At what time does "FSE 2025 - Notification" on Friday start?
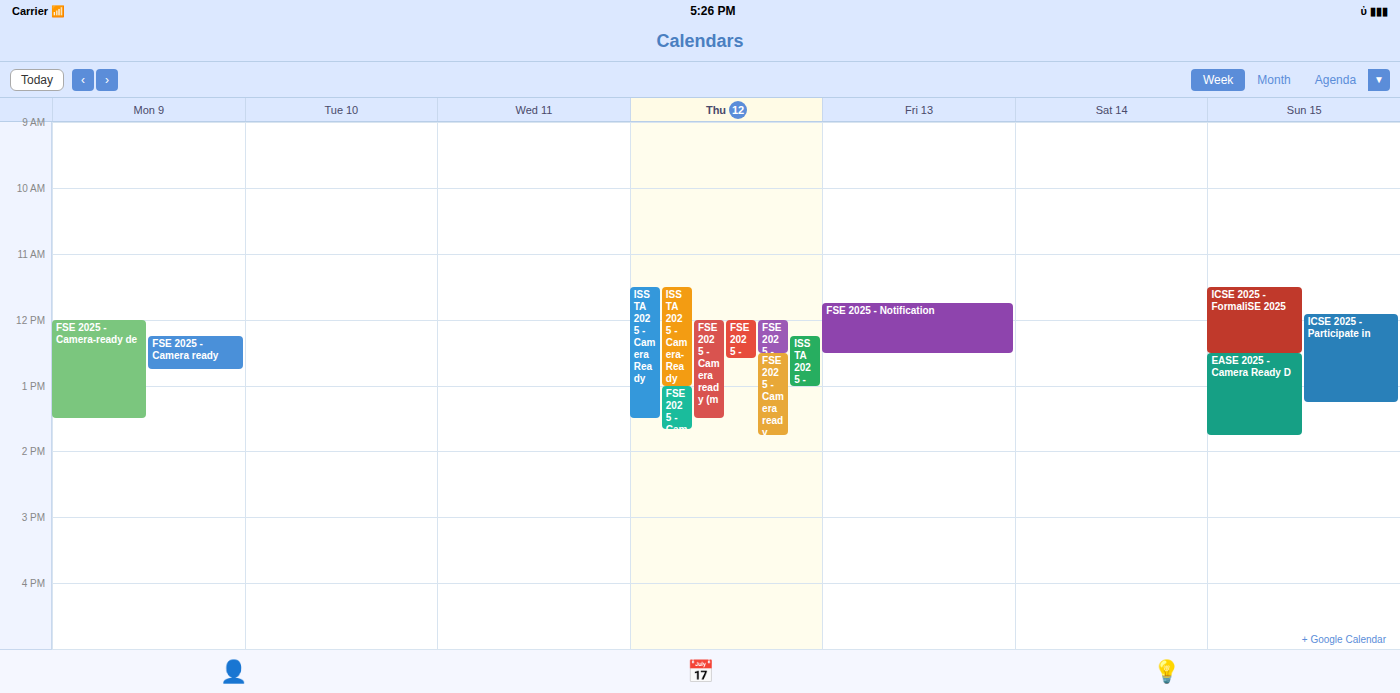
11:45 AM